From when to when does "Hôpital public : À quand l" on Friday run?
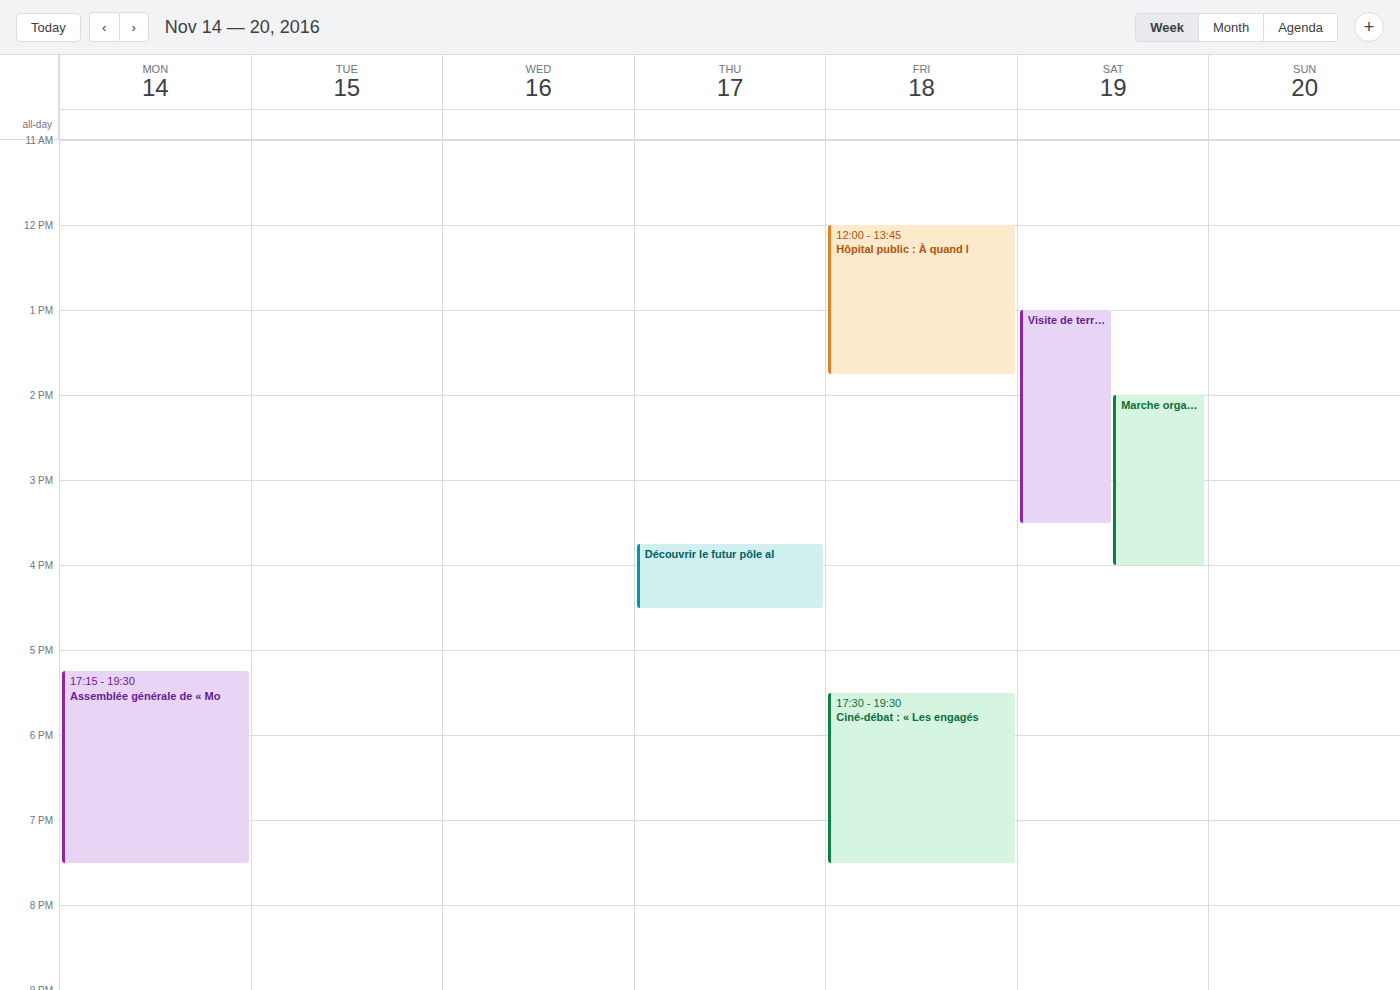
12:00 PM to 1:45 PM